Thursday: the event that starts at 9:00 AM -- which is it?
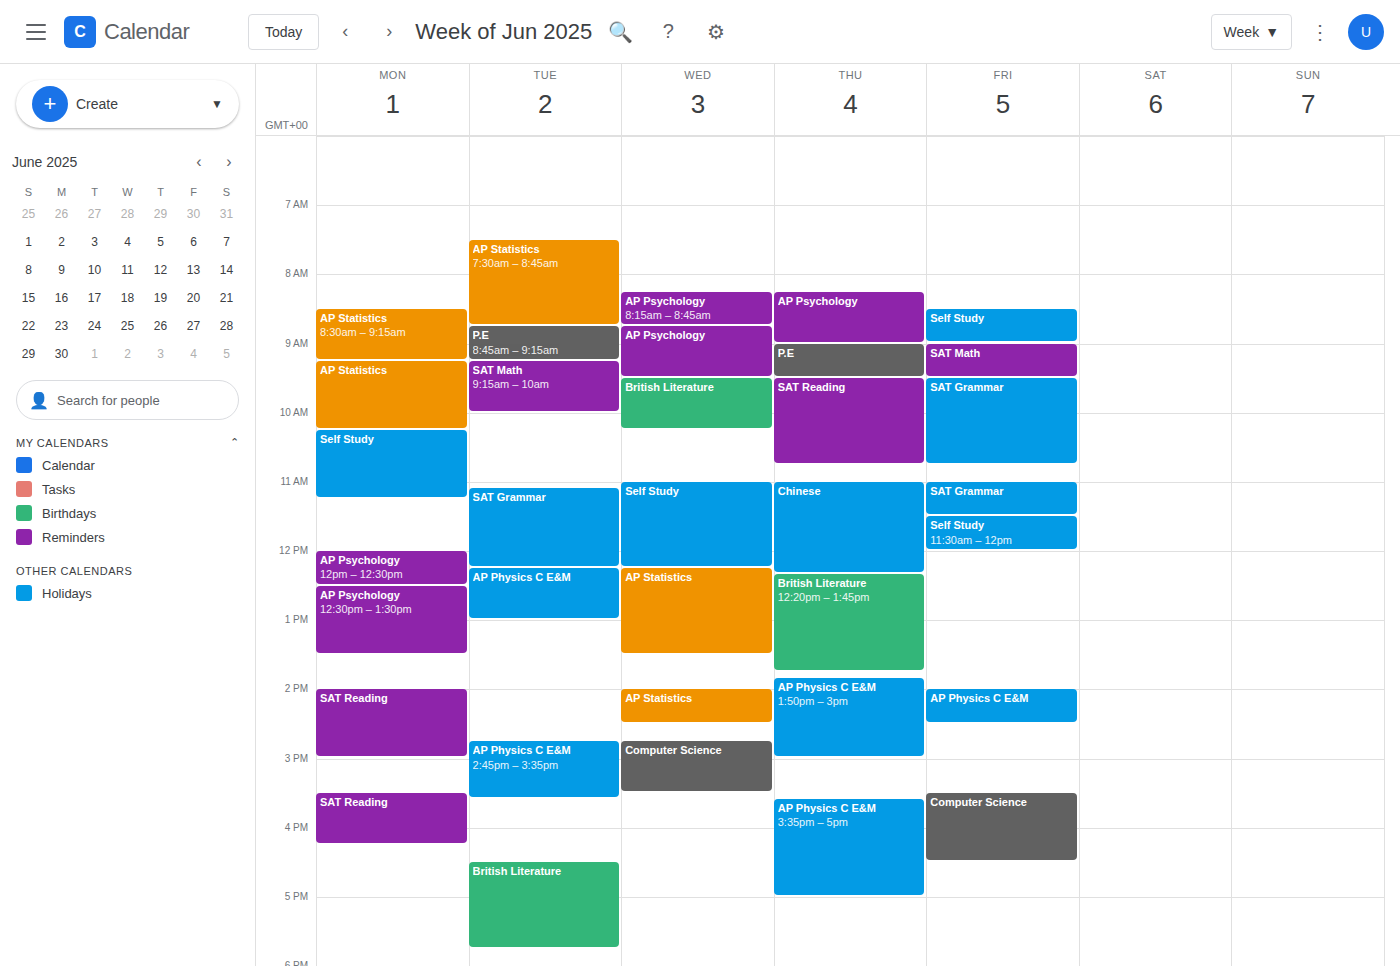
"P.E"